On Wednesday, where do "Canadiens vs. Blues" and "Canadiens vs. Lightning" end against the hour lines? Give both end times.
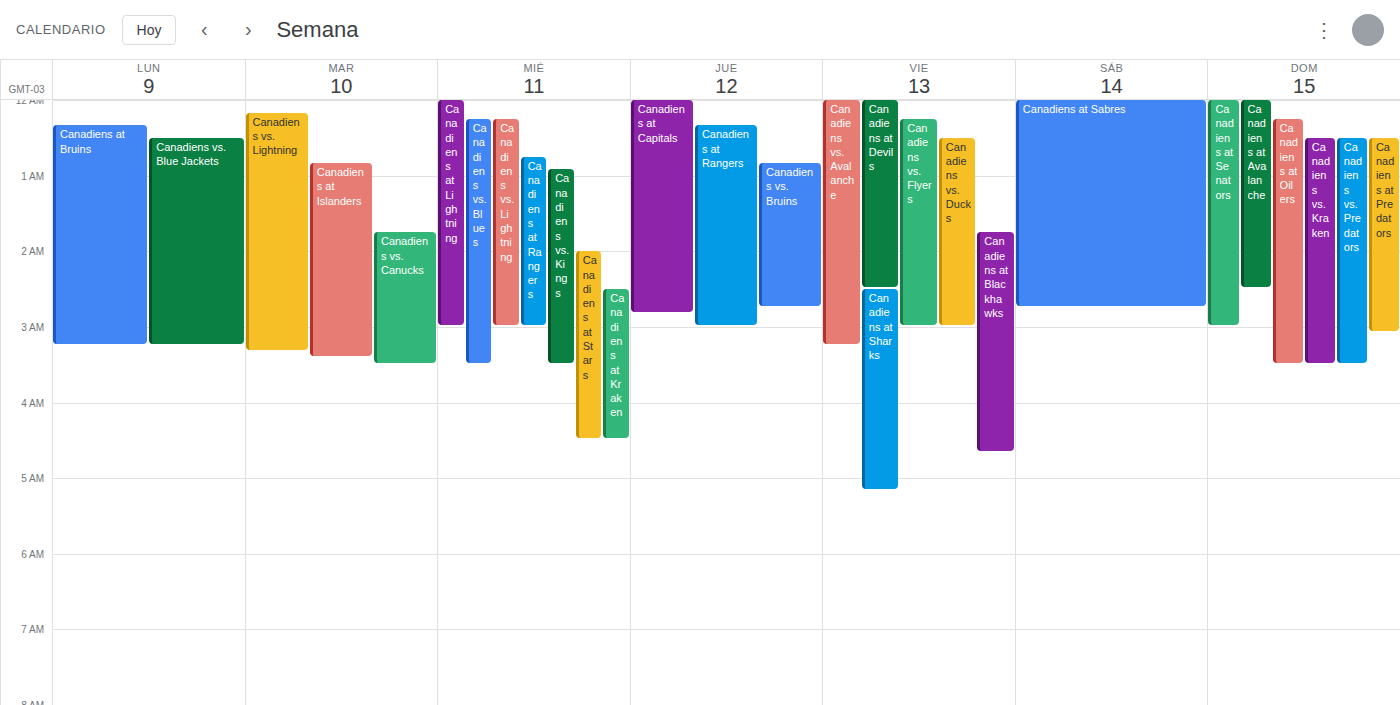
"Canadiens vs. Blues": 3:30 AM, halfway between the 3 AM and 4 AM lines. "Canadiens vs. Lightning": 3:00 AM, exactly on the 3 AM line.